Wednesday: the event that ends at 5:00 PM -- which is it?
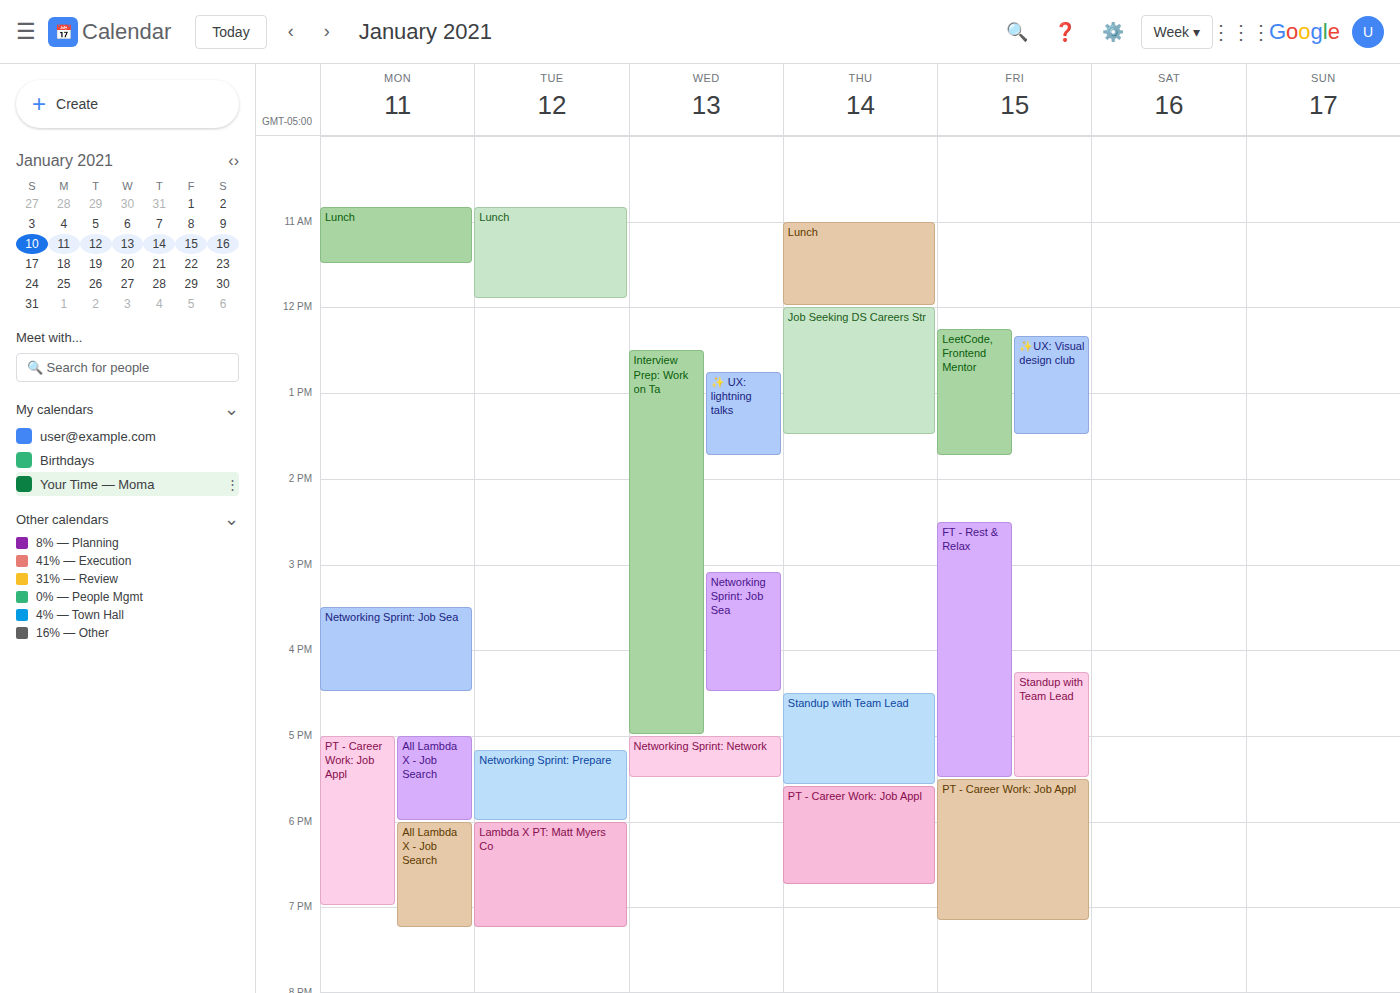
"Interview Prep: Work on Ta"